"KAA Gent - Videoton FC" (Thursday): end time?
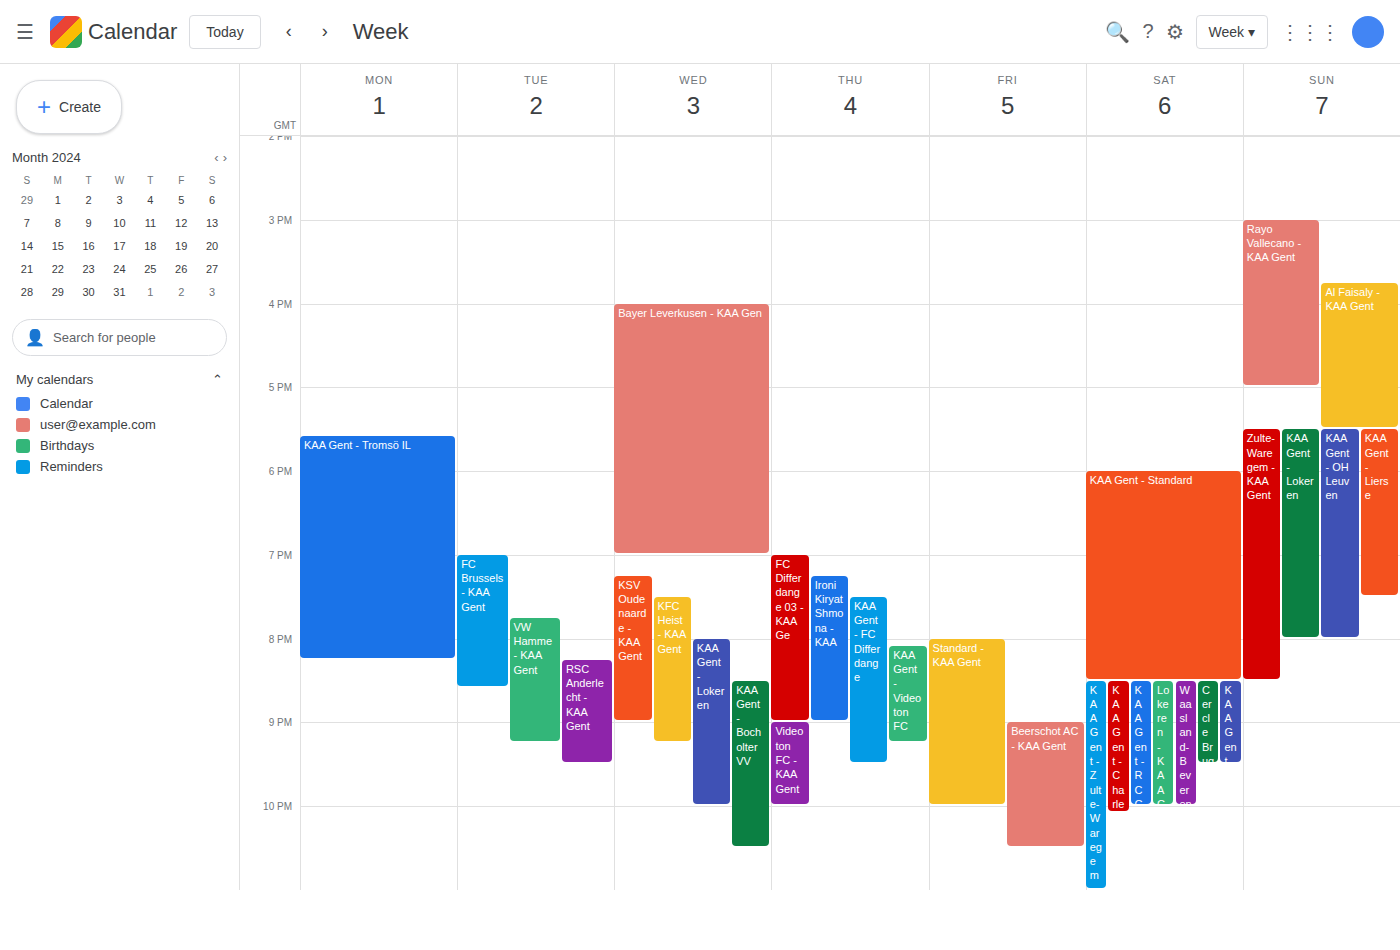
9:15 PM